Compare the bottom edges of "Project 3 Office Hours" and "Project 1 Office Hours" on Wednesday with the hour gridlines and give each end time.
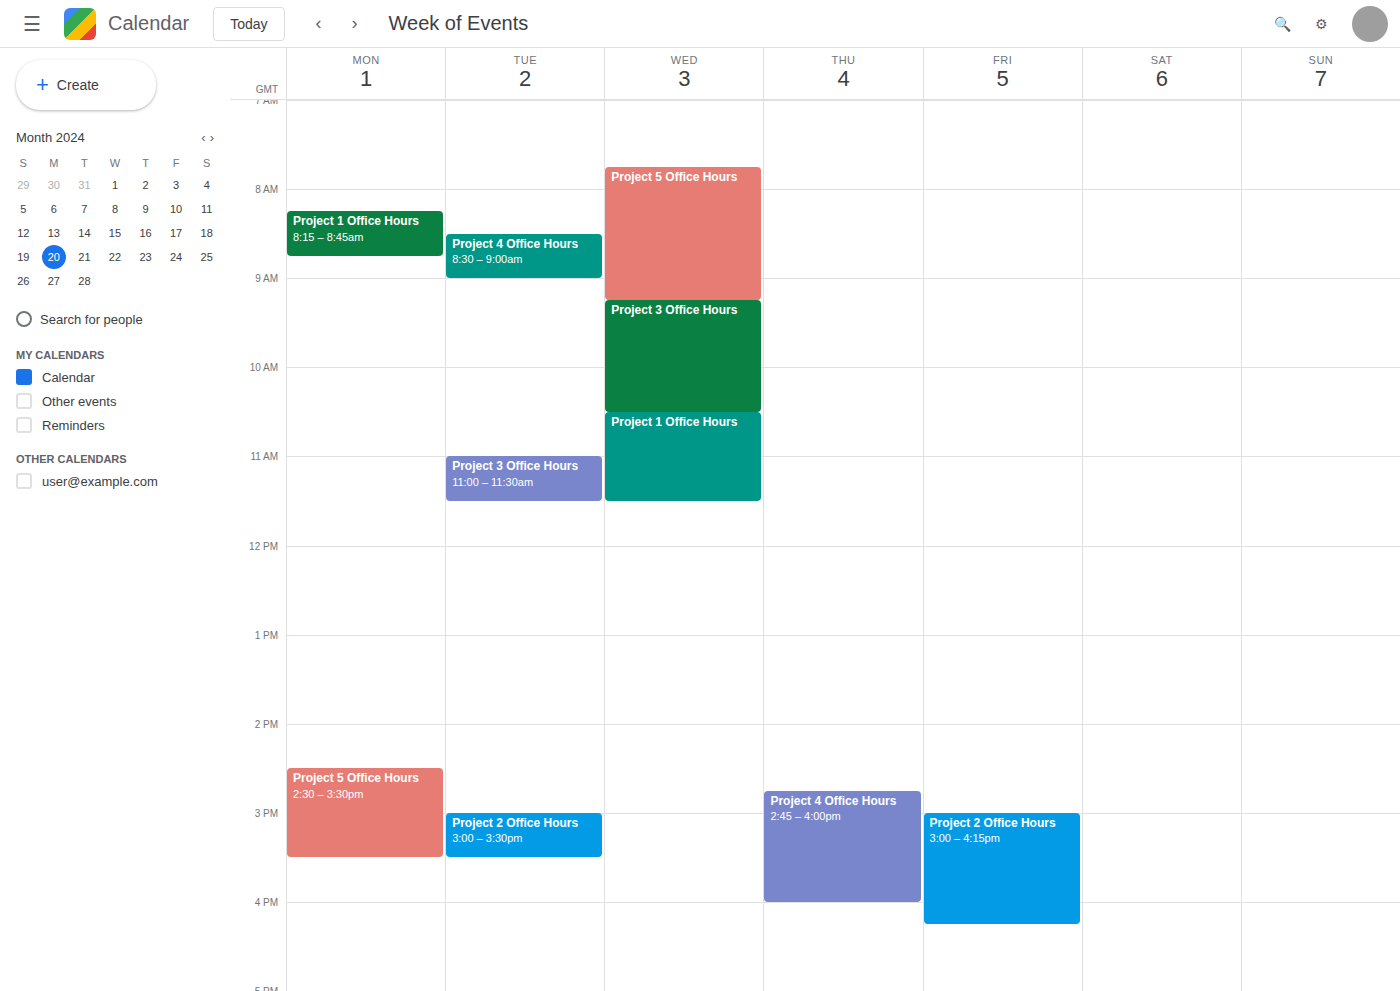
"Project 3 Office Hours": 10:30, halfway between the 10:00 and 11:00 lines. "Project 1 Office Hours": 11:30, halfway between the 11:00 and 12:00 lines.